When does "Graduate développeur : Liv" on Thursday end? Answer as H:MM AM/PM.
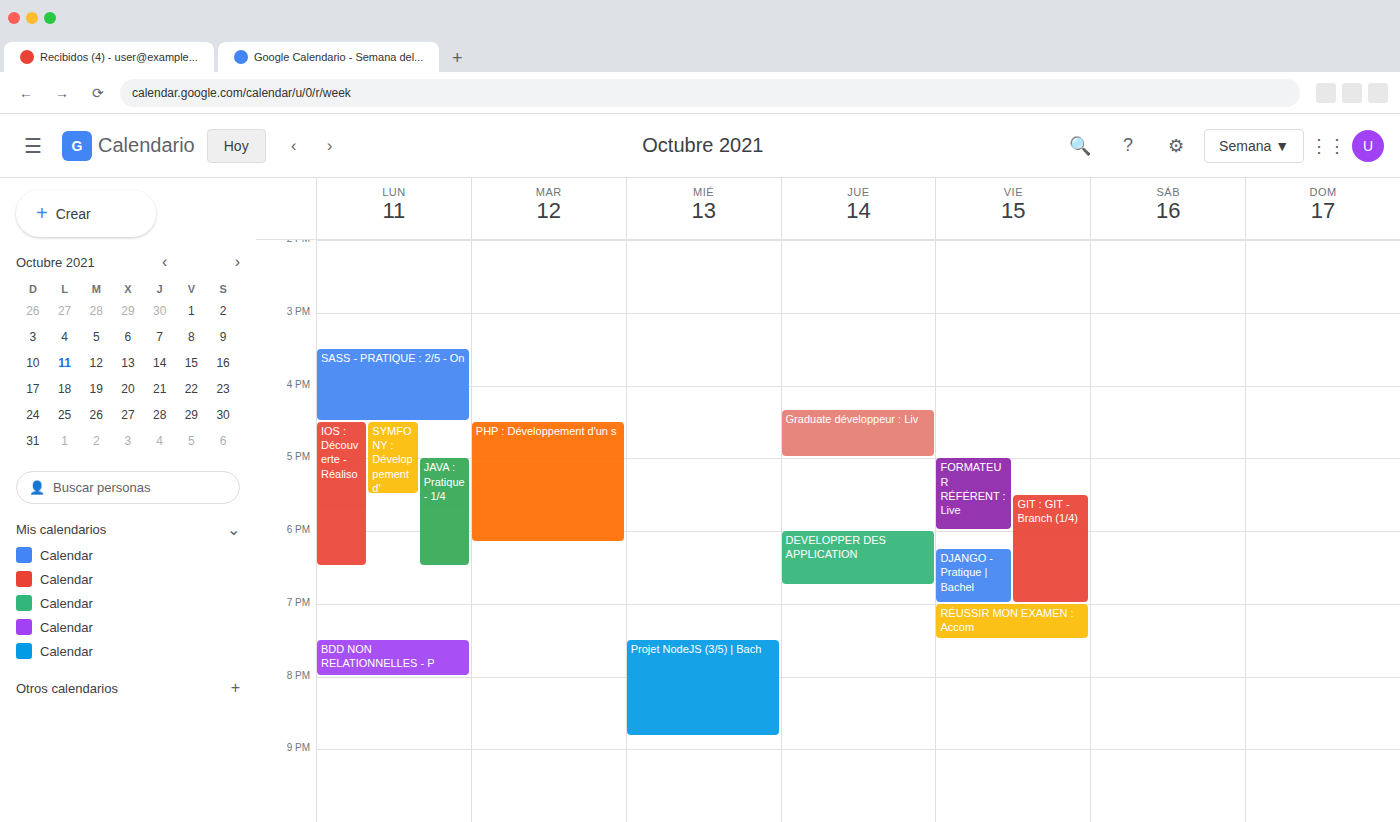
5:00 PM